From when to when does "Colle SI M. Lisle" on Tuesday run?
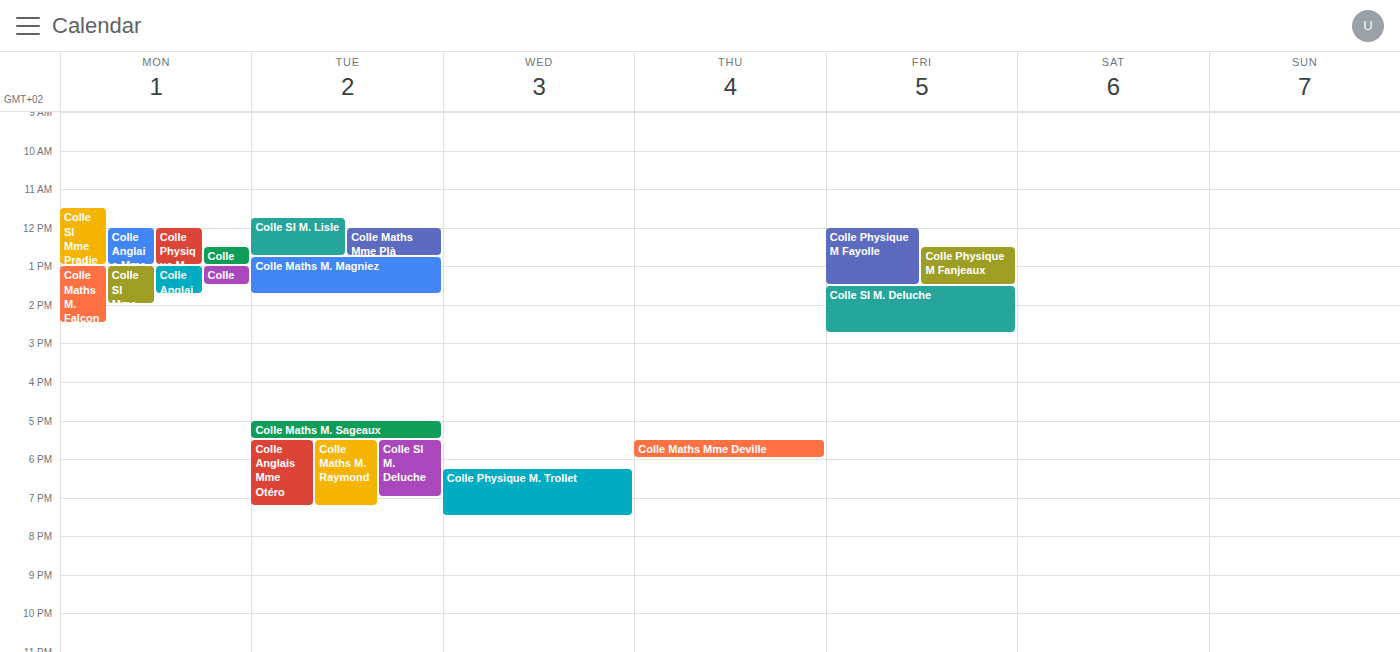
11:45 AM to 12:45 PM